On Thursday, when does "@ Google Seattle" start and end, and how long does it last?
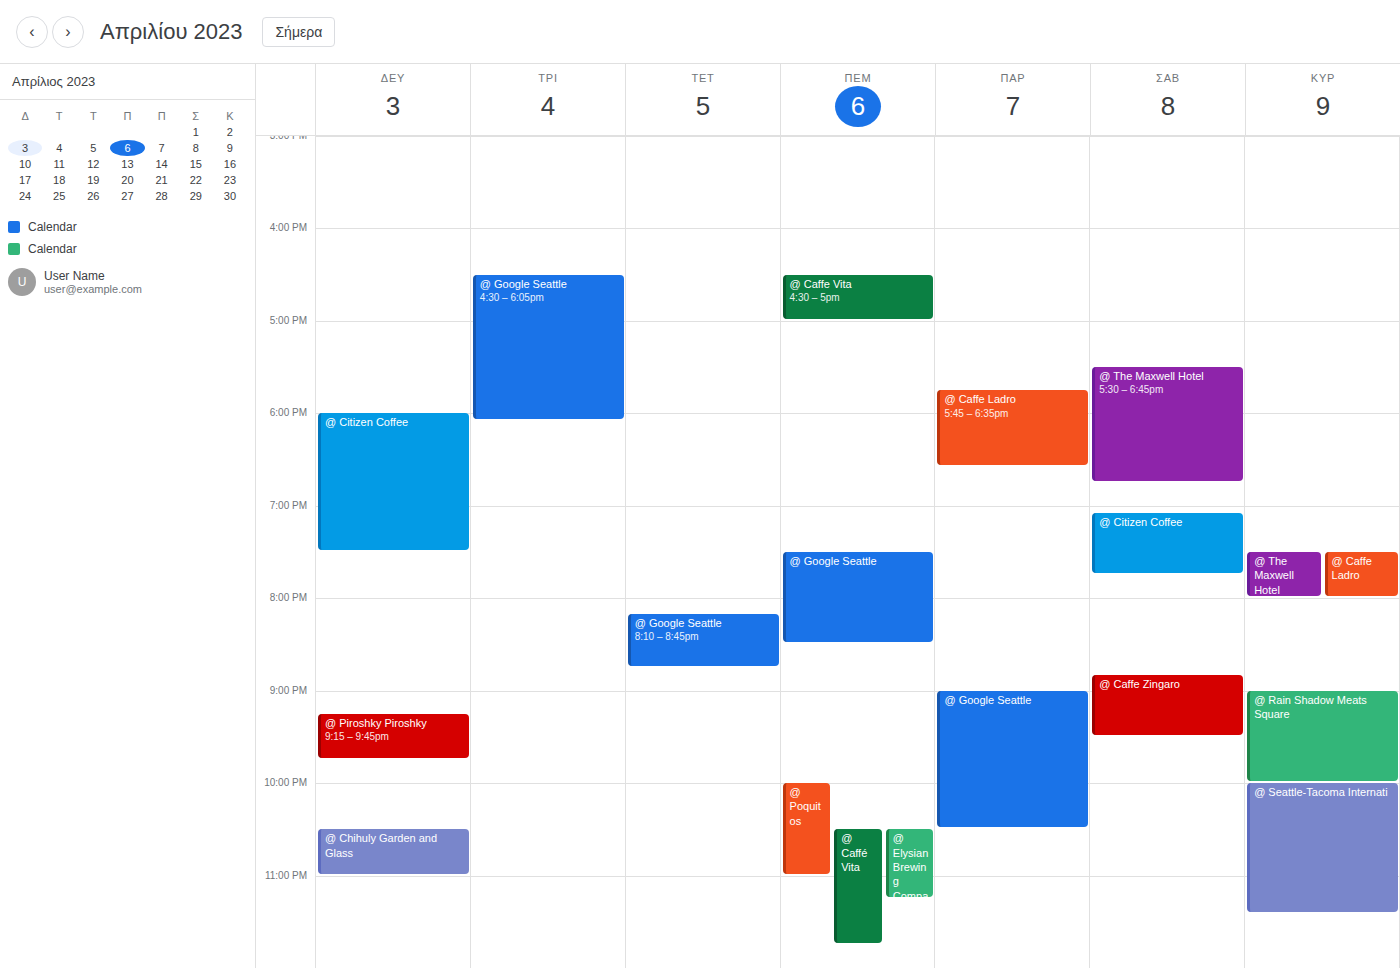
7:30 PM to 8:30 PM, 1 hour